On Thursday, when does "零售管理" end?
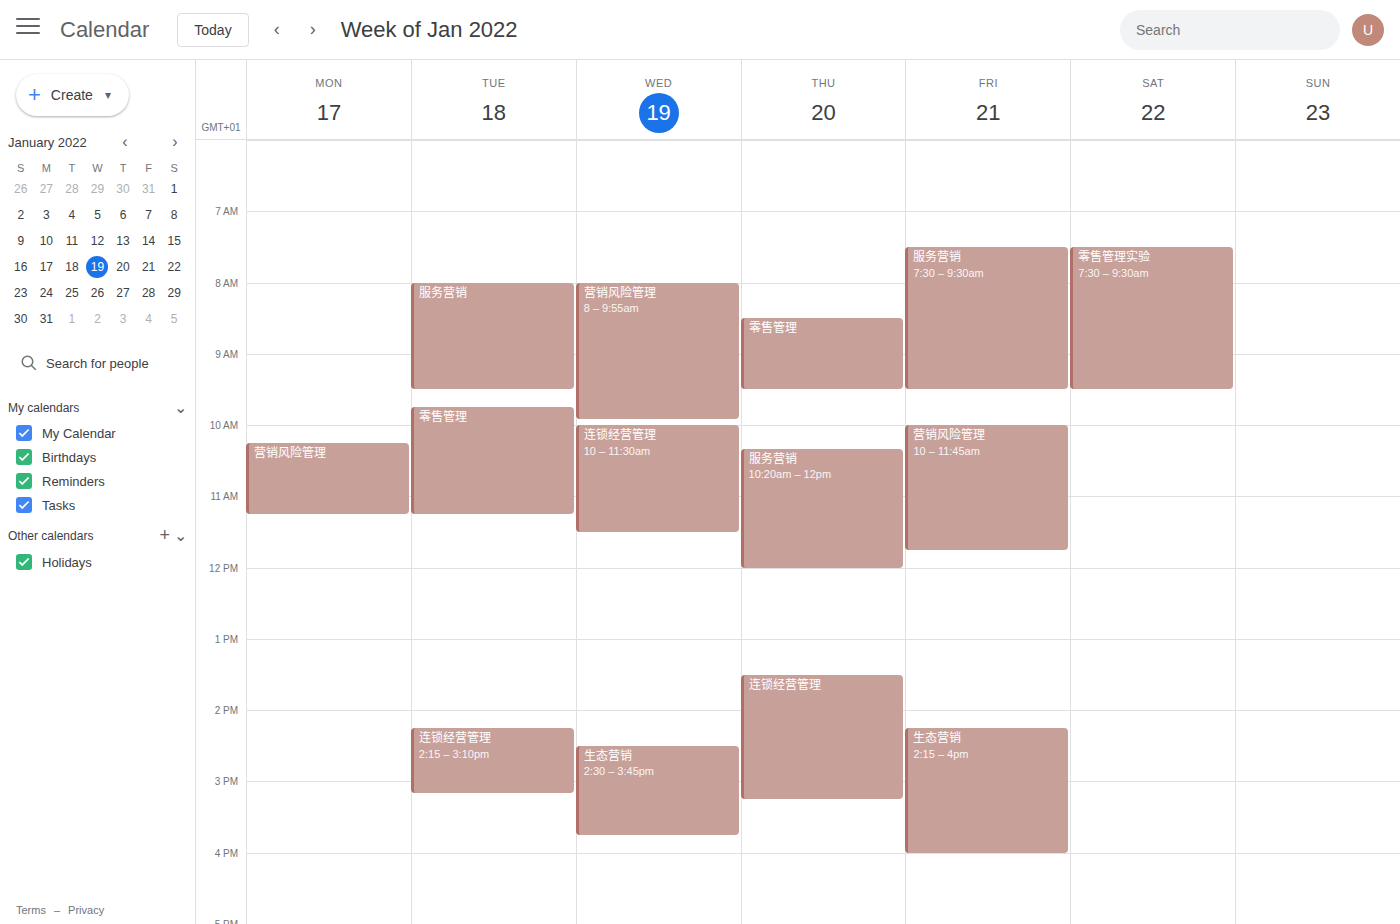
9:30 AM